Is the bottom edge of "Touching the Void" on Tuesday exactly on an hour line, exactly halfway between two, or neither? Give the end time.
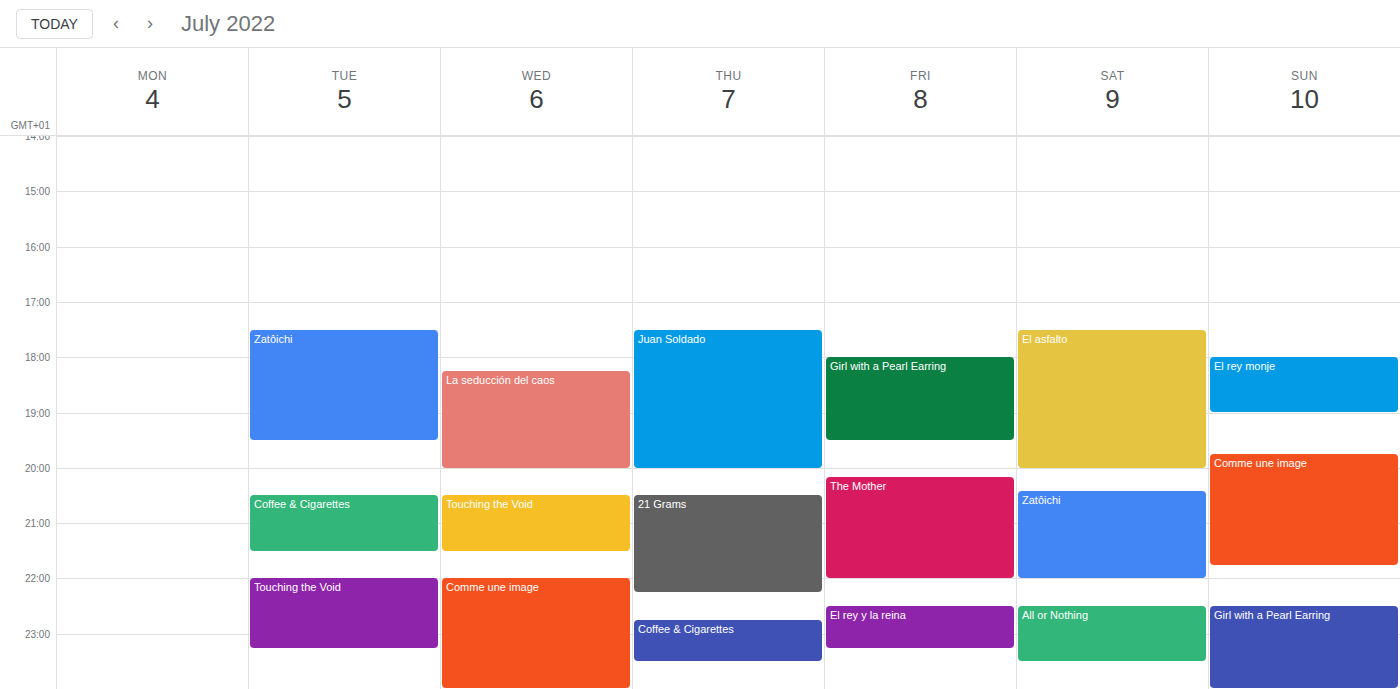
11:15 PM -- neither: a quarter of the way from the 11 PM line to the 12 AM line.